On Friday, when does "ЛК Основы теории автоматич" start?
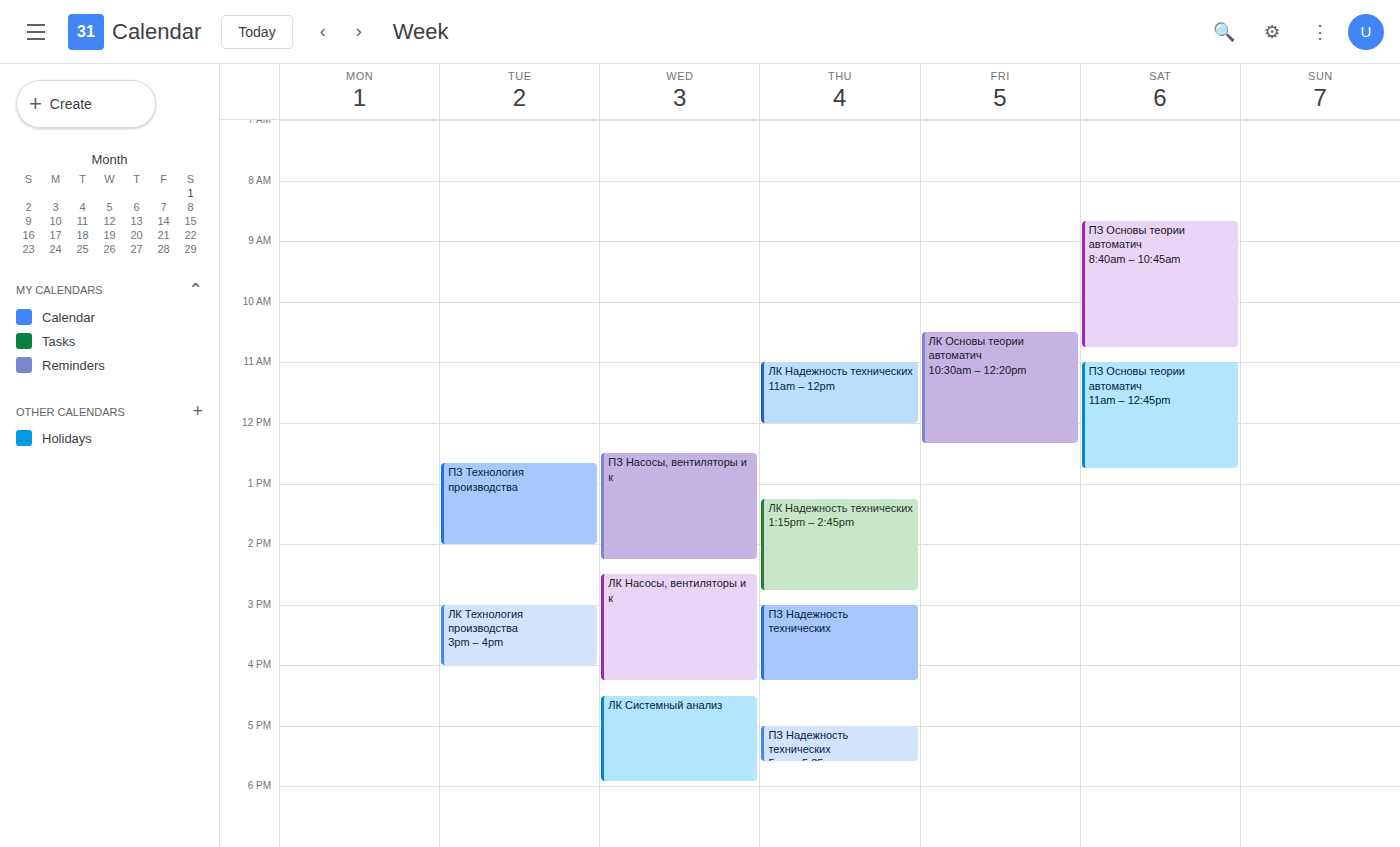
10:30 AM